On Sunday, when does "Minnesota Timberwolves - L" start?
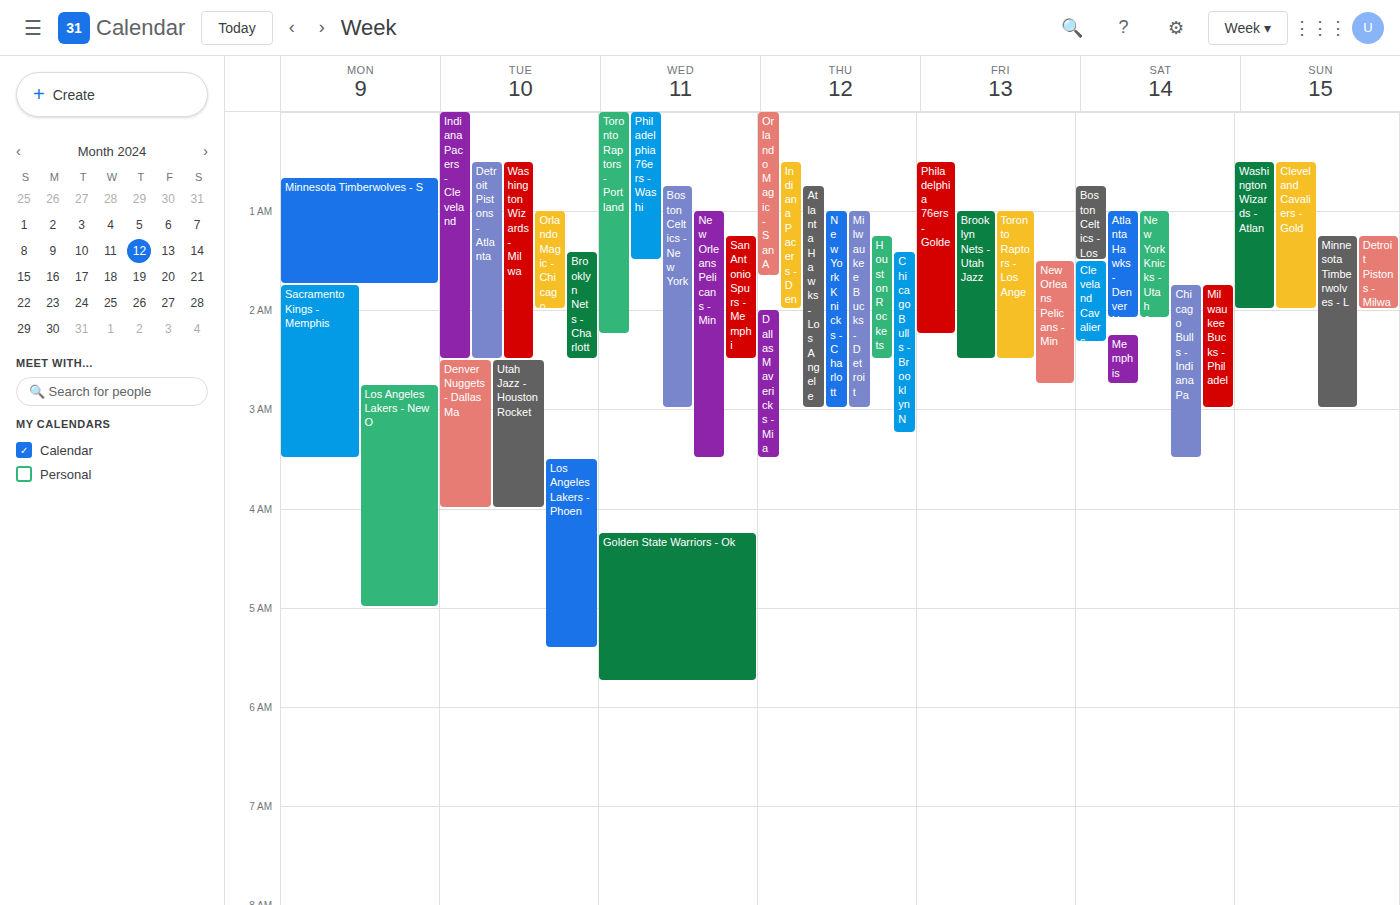
1:15 AM